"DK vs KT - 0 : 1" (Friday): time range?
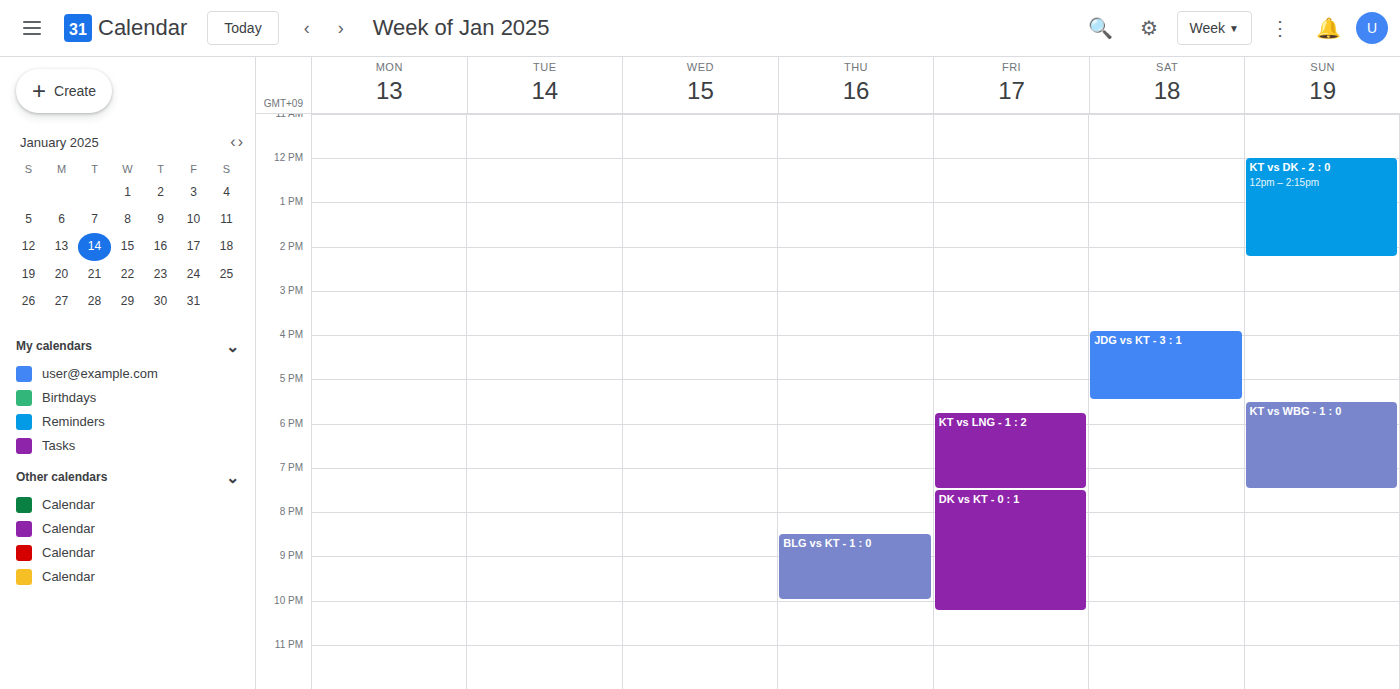
7:30 PM to 10:15 PM